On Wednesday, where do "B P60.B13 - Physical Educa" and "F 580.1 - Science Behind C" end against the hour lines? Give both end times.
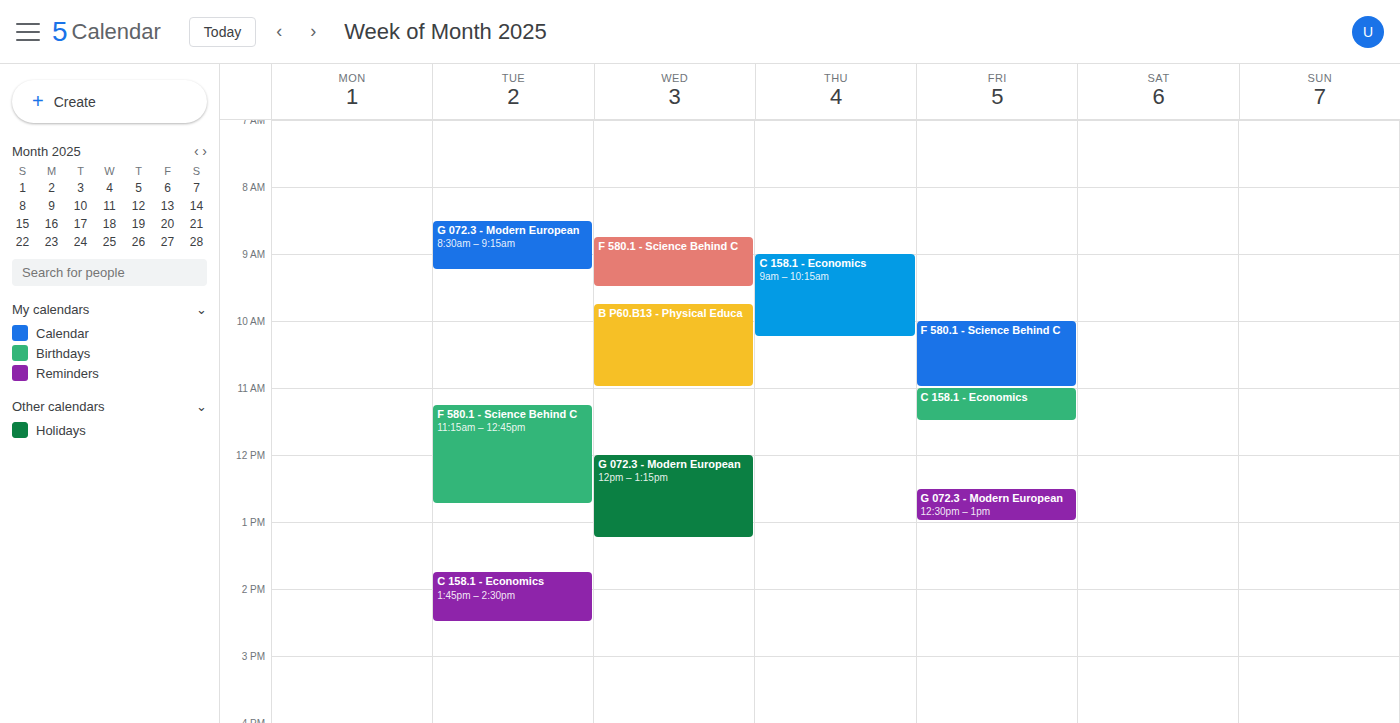
"B P60.B13 - Physical Educa": 11:00 AM, exactly on the 11 AM line. "F 580.1 - Science Behind C": 9:30 AM, halfway between the 9 AM and 10 AM lines.